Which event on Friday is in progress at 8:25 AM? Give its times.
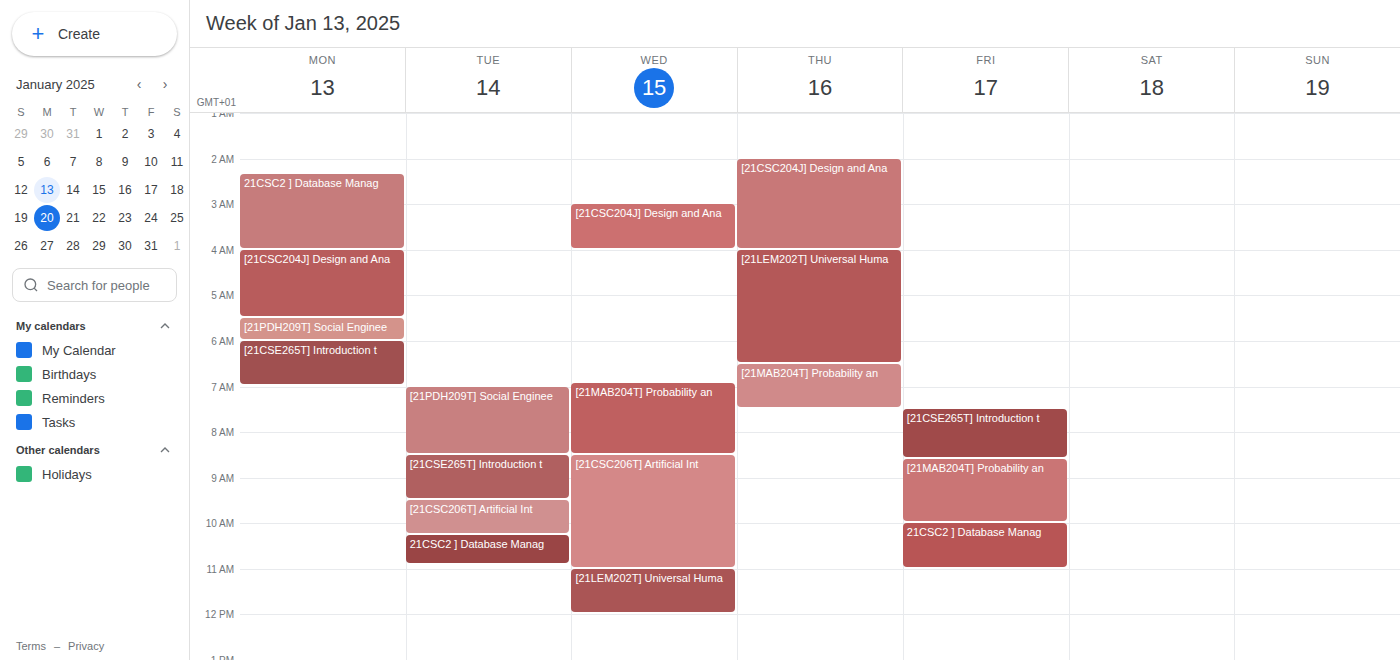
"[21CSE265T] Introduction t", 7:30 AM to 8:35 AM